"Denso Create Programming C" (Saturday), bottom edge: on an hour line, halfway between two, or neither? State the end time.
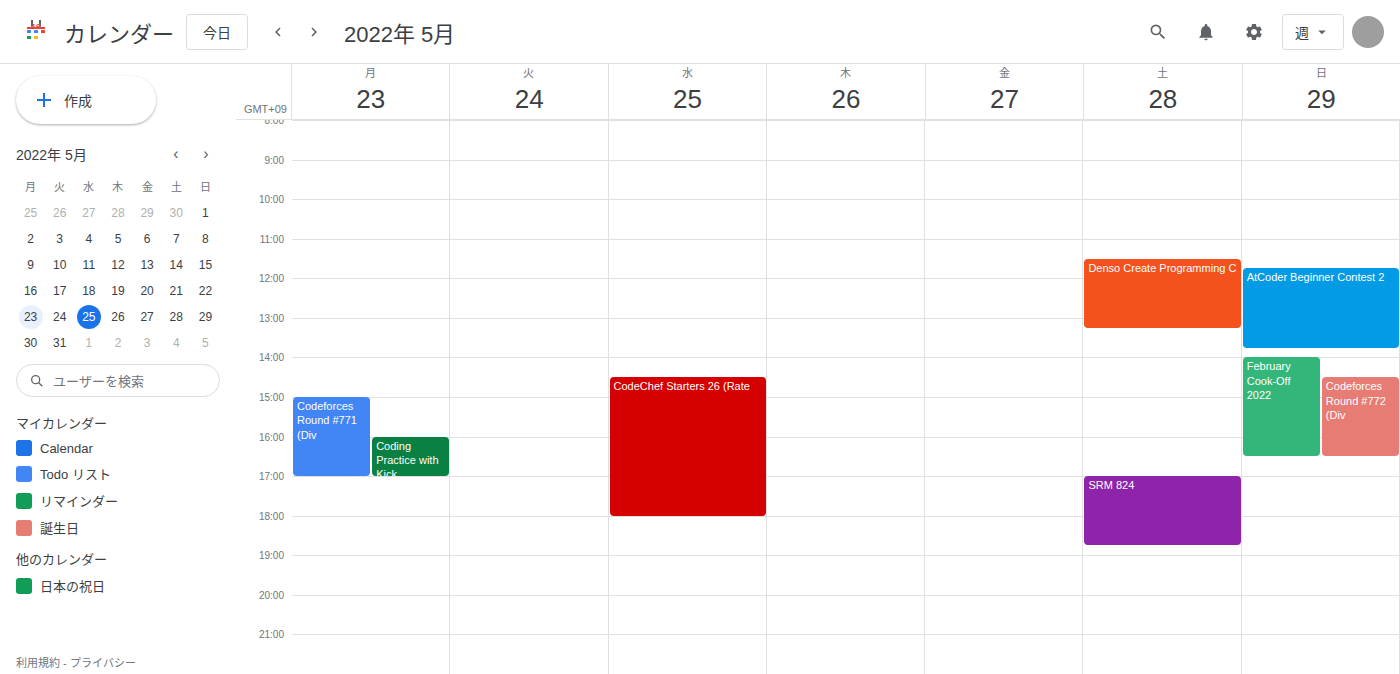
13:15 -- neither: a quarter of the way from the 13:00 line to the 14:00 line.